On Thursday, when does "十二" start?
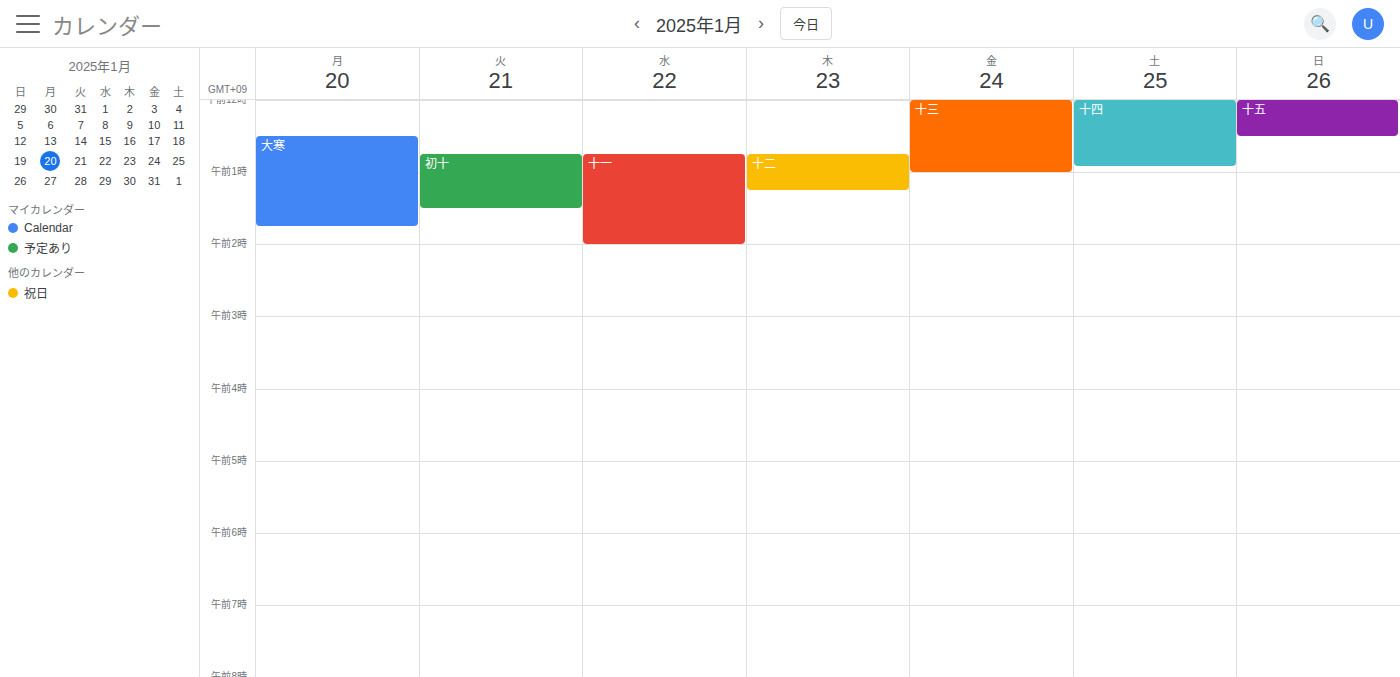
12:45 AM